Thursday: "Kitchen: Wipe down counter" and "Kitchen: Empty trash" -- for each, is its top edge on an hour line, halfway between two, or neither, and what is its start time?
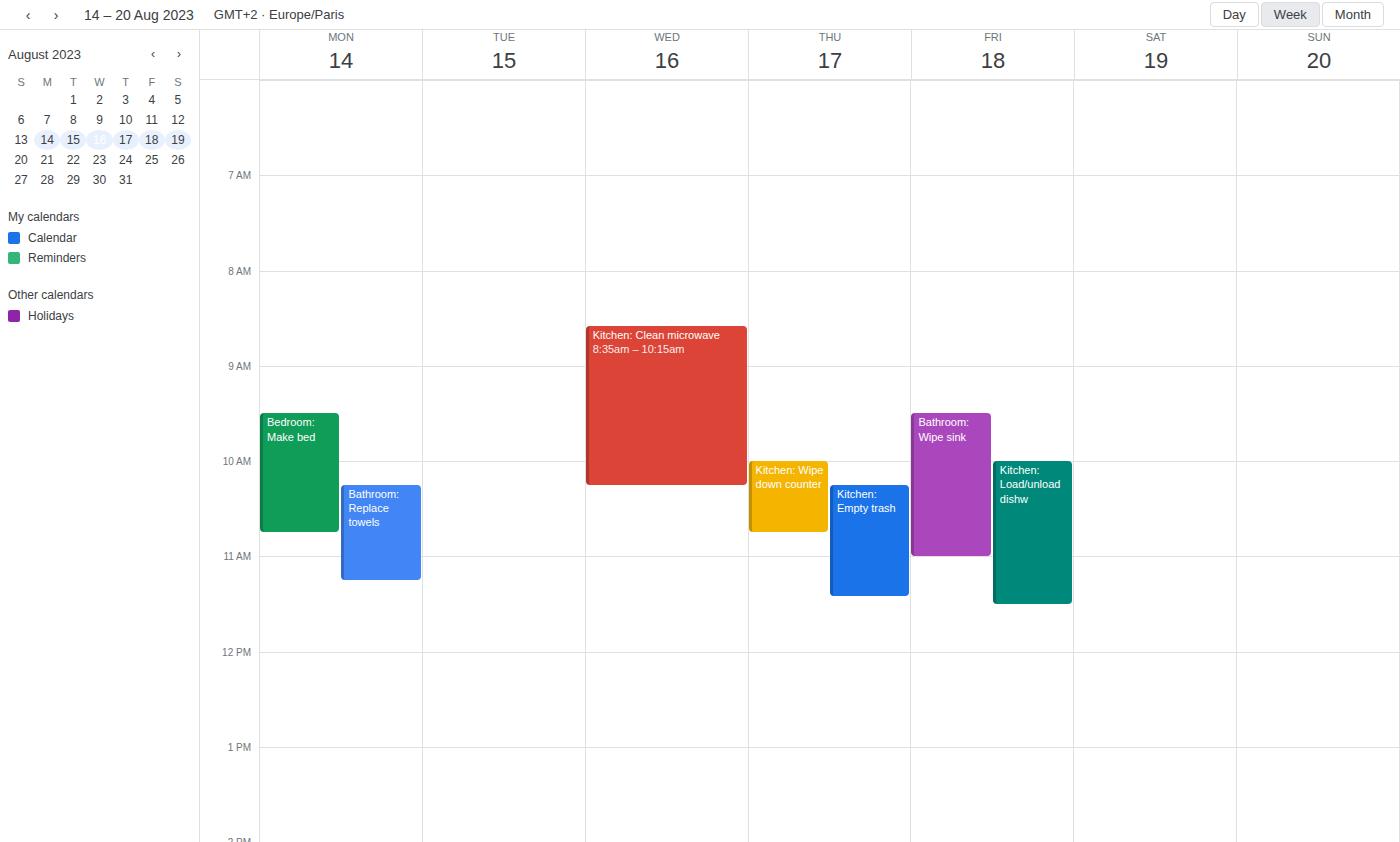
"Kitchen: Wipe down counter": 10:00 AM, exactly on the 10 AM line. "Kitchen: Empty trash": 10:15 AM, neither: a quarter of the way from the 10 AM line to the 11 AM line.